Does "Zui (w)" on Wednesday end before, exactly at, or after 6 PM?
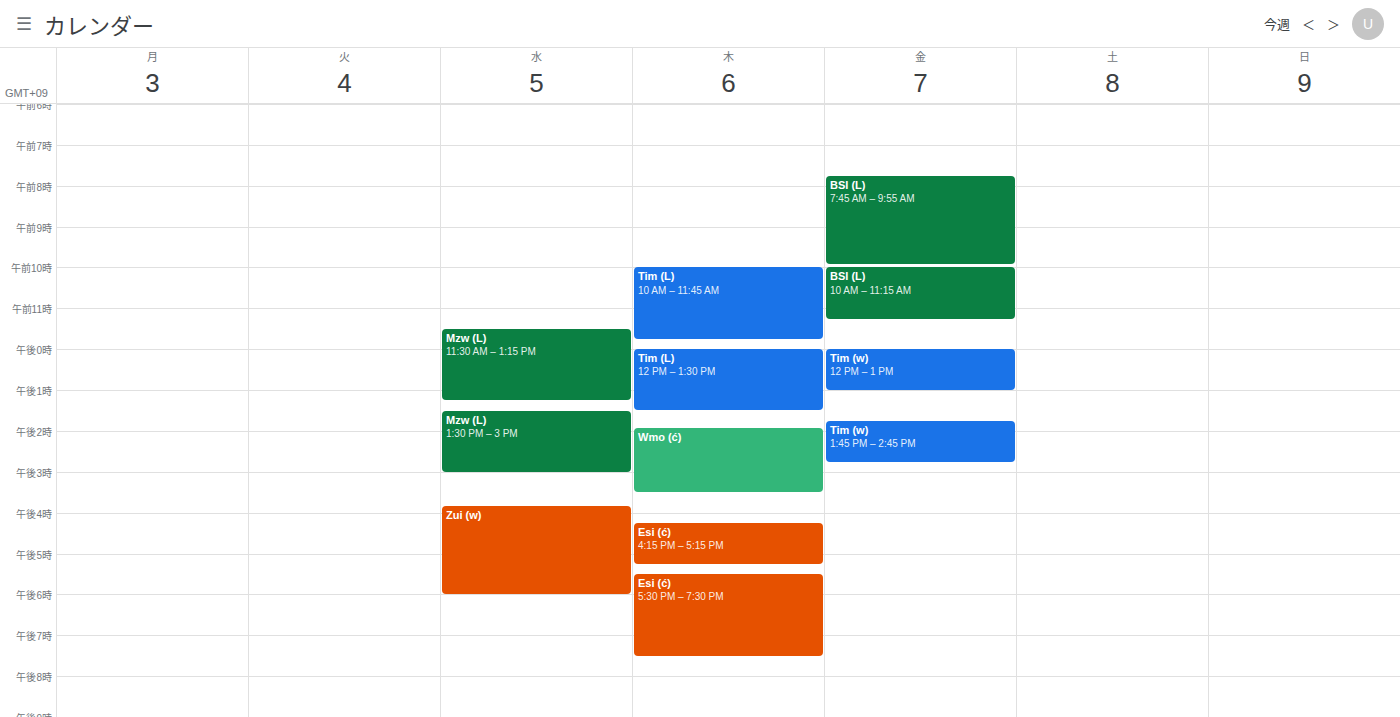
6:00 PM -- exactly at 6 PM, on the 6 PM line.